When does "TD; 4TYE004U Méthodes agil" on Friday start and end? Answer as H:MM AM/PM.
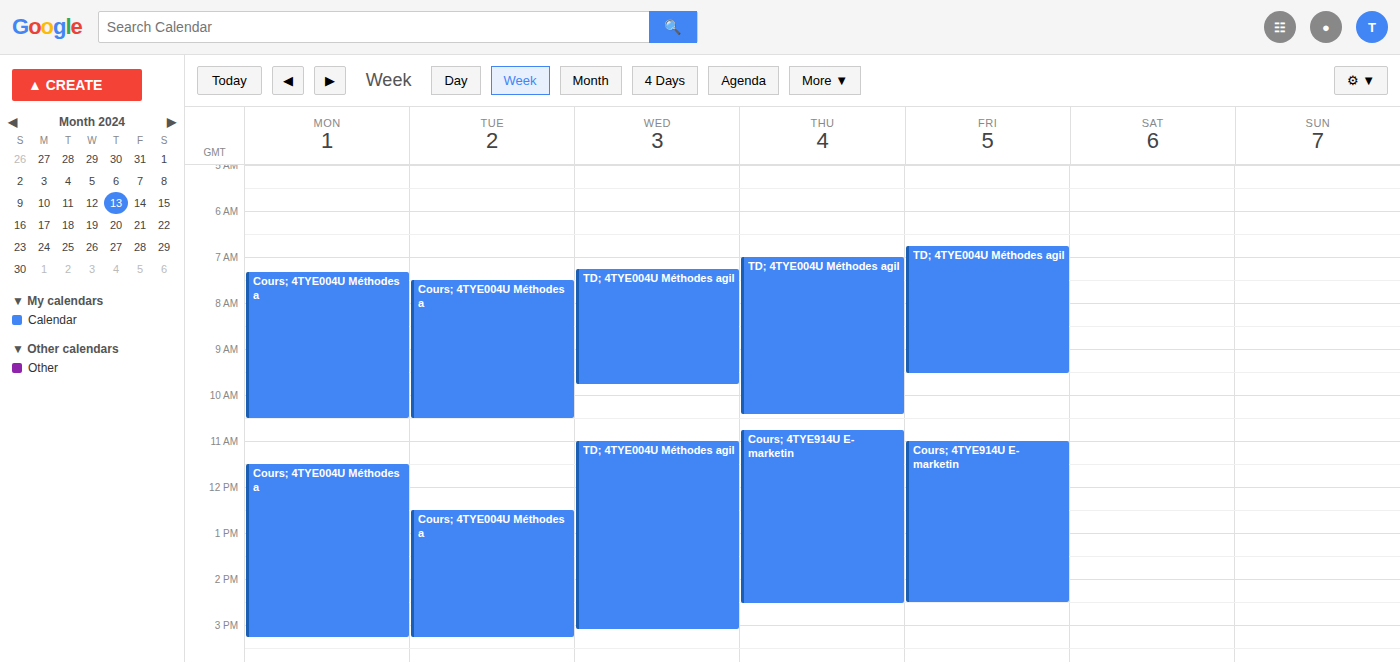
6:45 AM to 9:30 AM